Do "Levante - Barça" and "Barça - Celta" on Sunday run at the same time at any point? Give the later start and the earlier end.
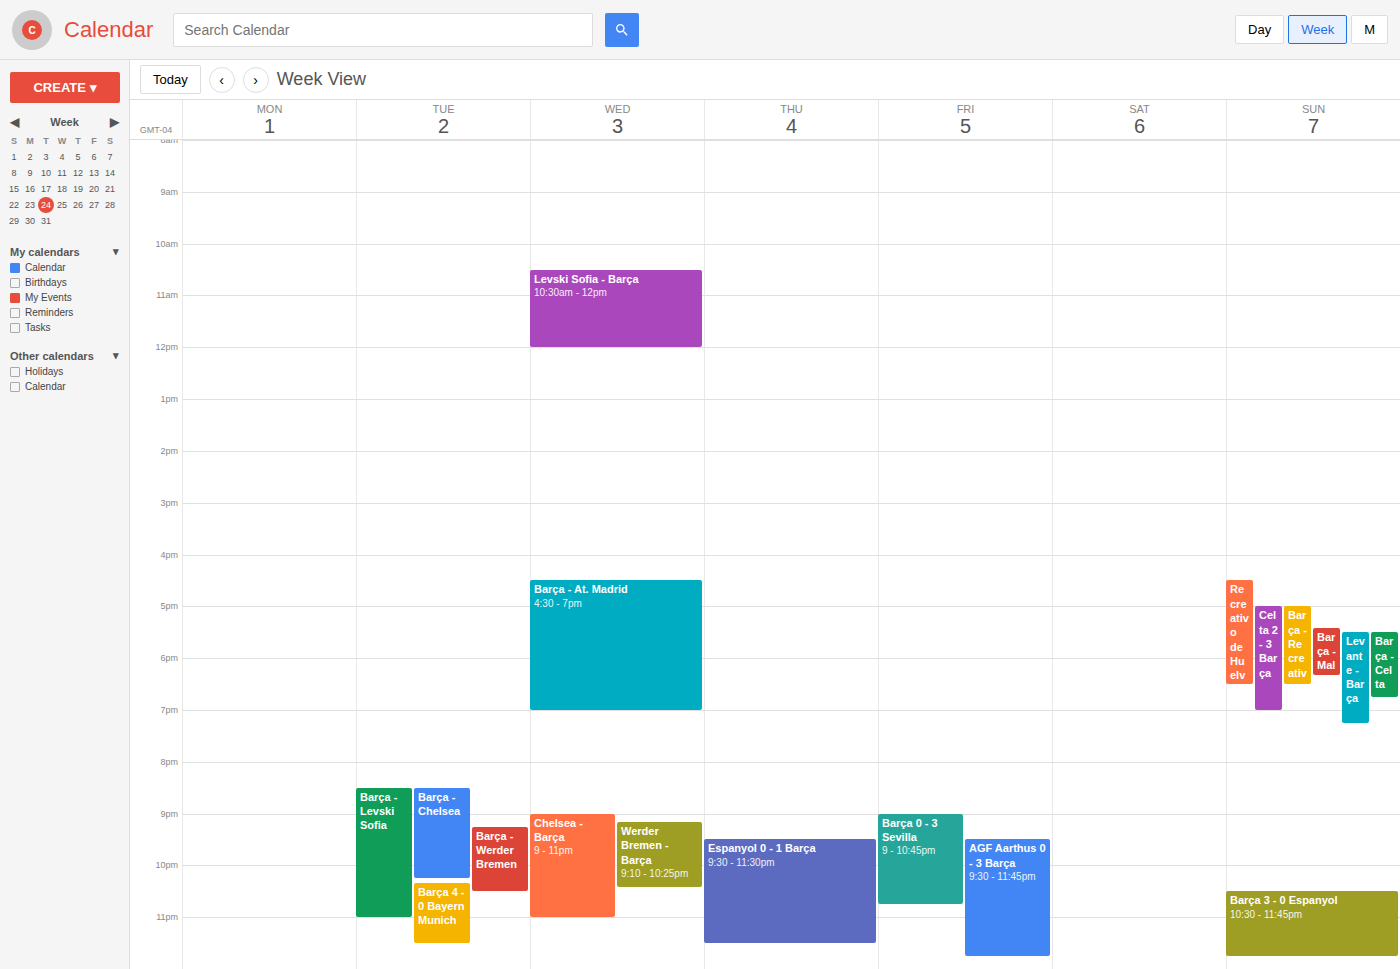
"Barça - Celta" runs 5:30 PM to 6:45 PM, inside "Levante - Barça" -- they overlap.